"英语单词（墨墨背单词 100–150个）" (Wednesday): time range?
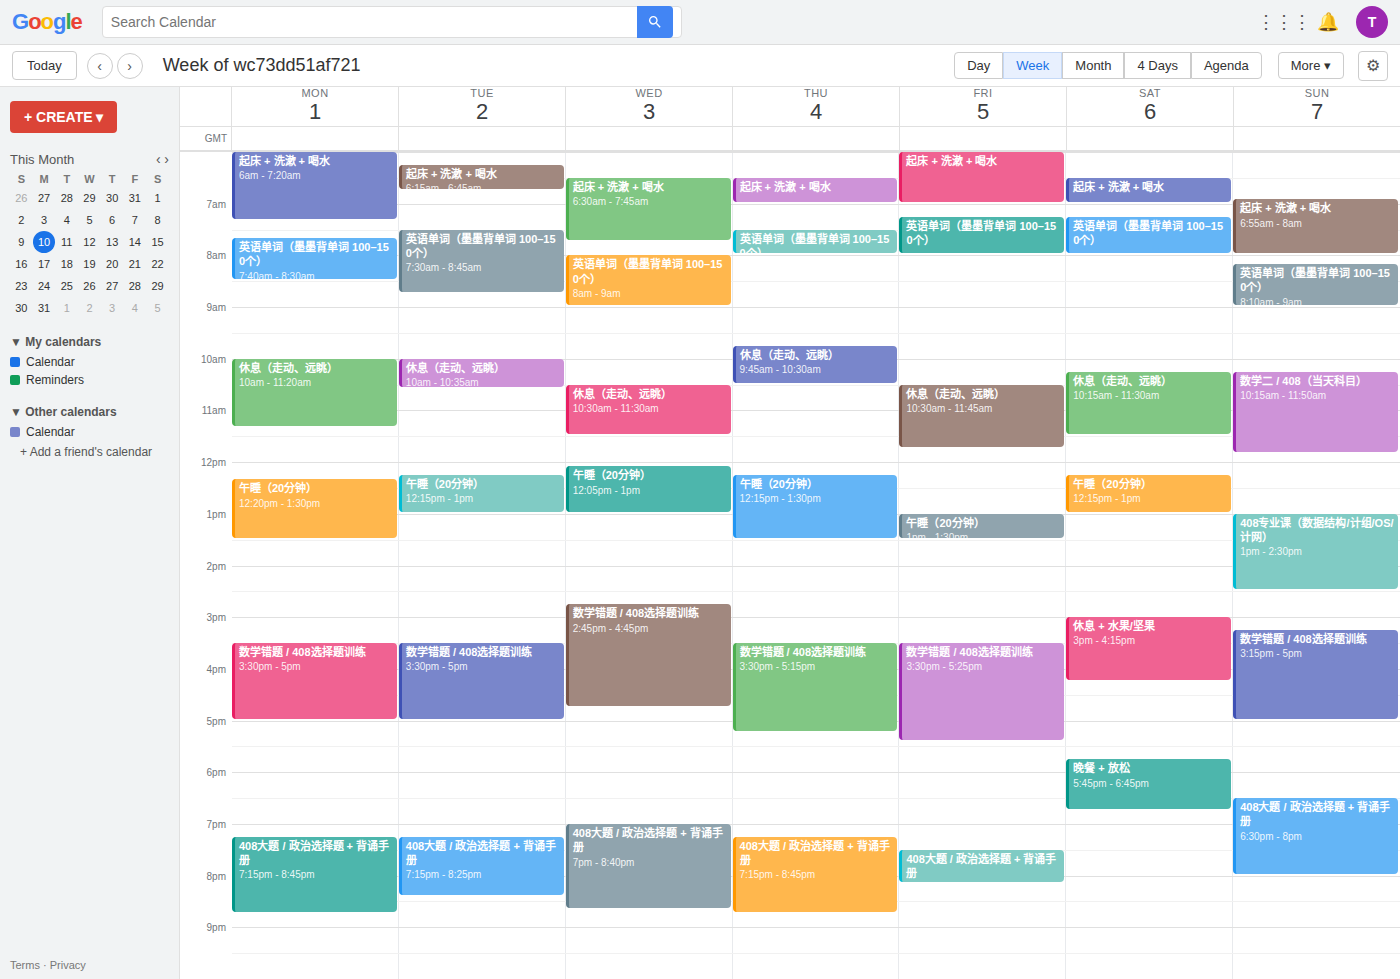
8:00 AM to 9:00 AM